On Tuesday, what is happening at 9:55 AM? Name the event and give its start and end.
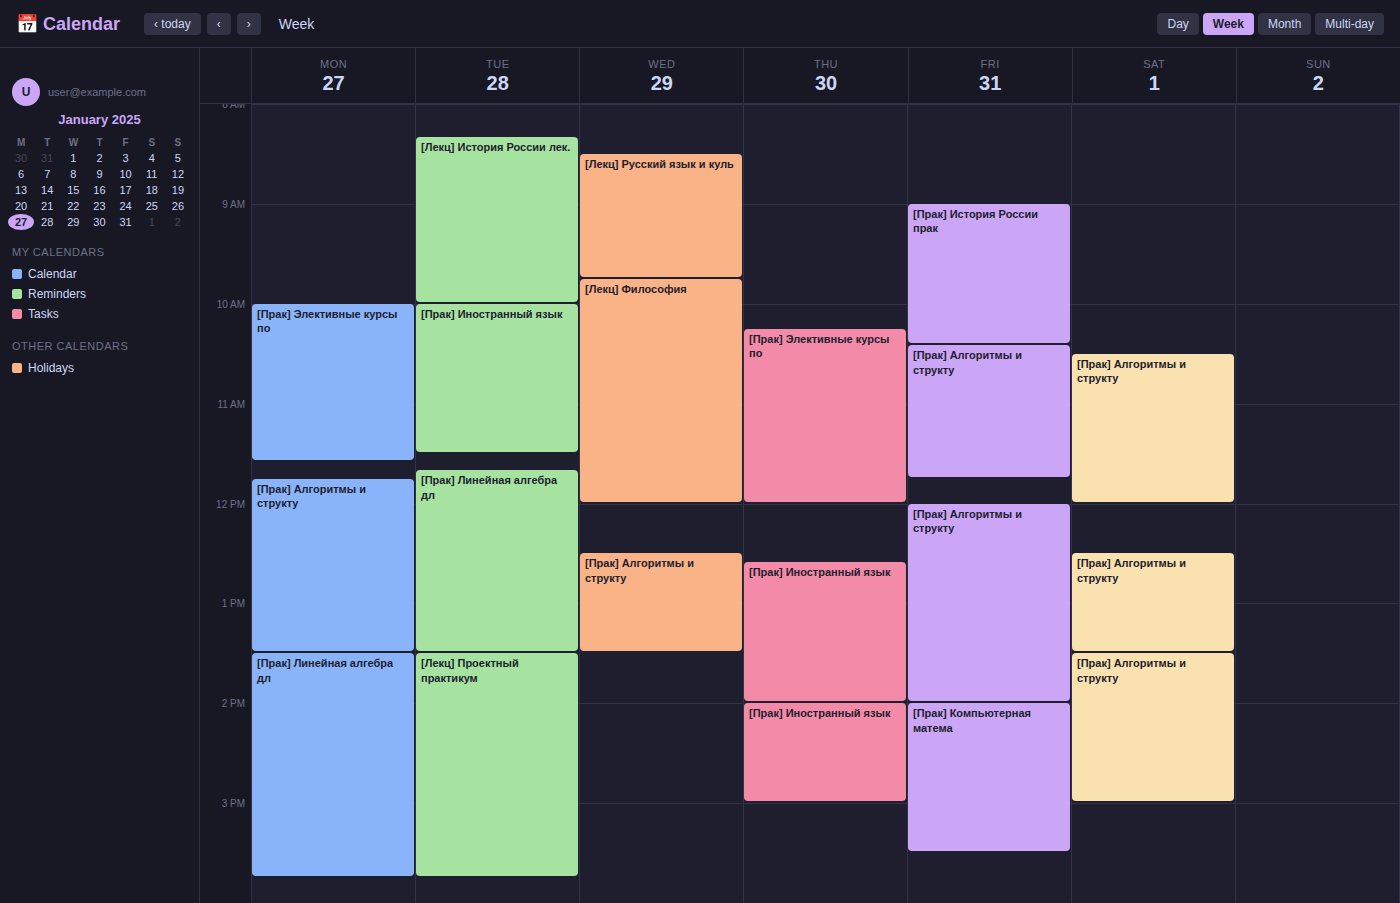
"[Лекц] История России лек.", 8:20 AM to 10:00 AM